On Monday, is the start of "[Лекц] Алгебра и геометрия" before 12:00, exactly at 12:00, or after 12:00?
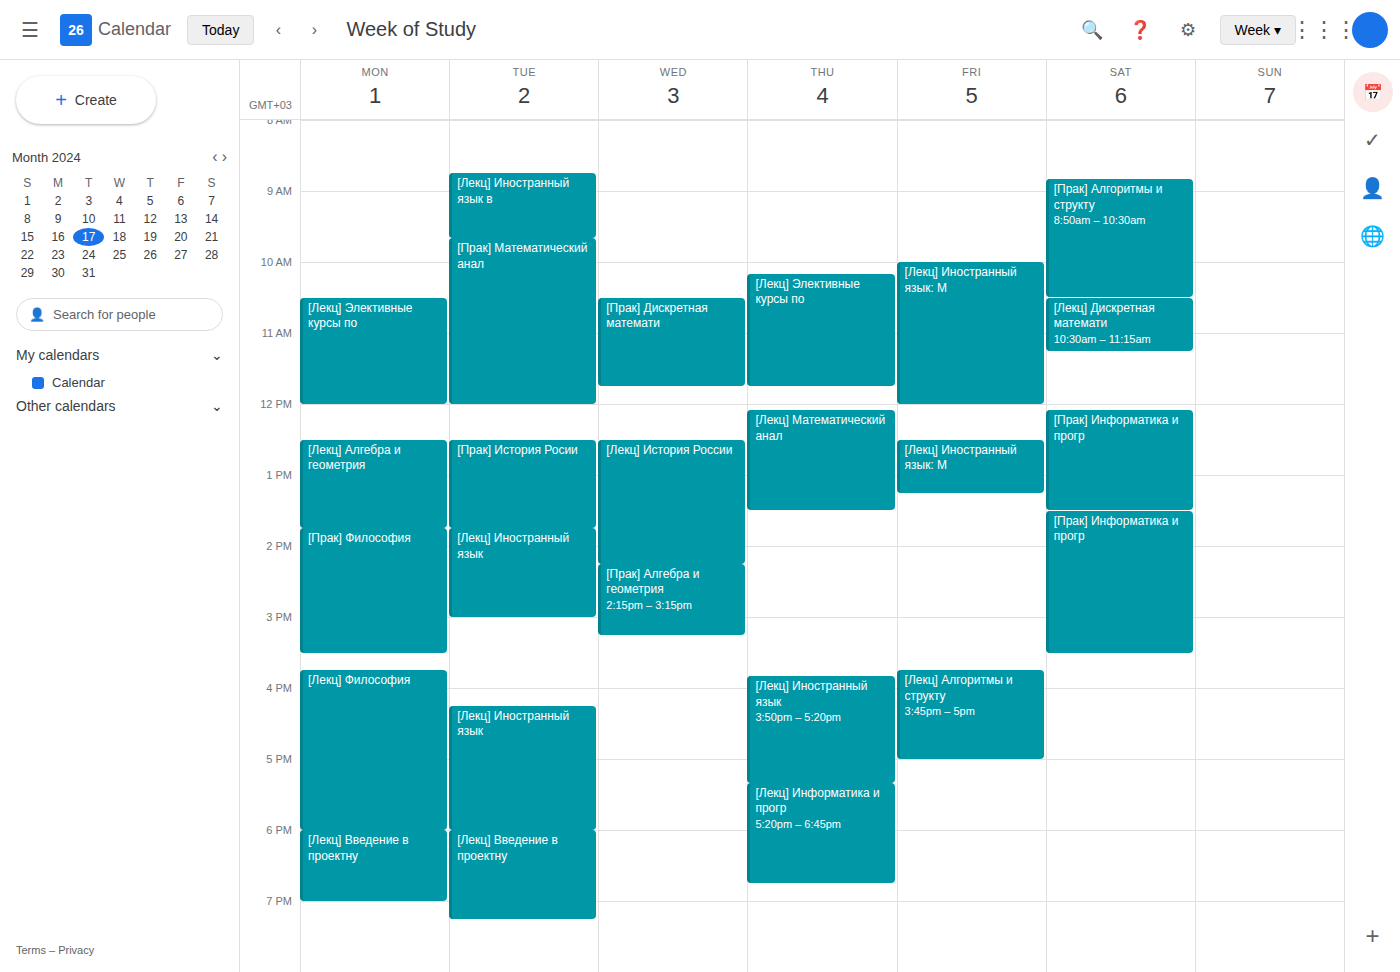
12:30 -- after 12:00, 30 minutes below the 12:00 line.